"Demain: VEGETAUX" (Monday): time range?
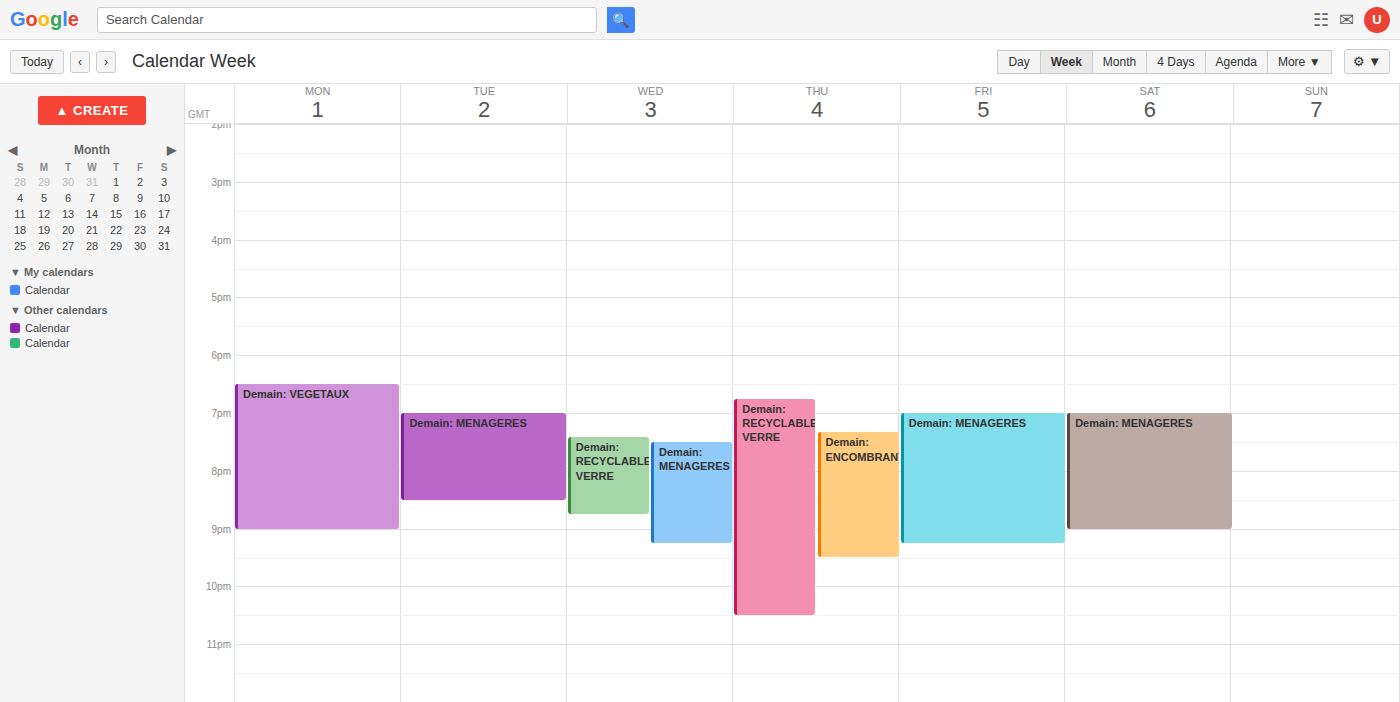
6:30 PM to 9:00 PM